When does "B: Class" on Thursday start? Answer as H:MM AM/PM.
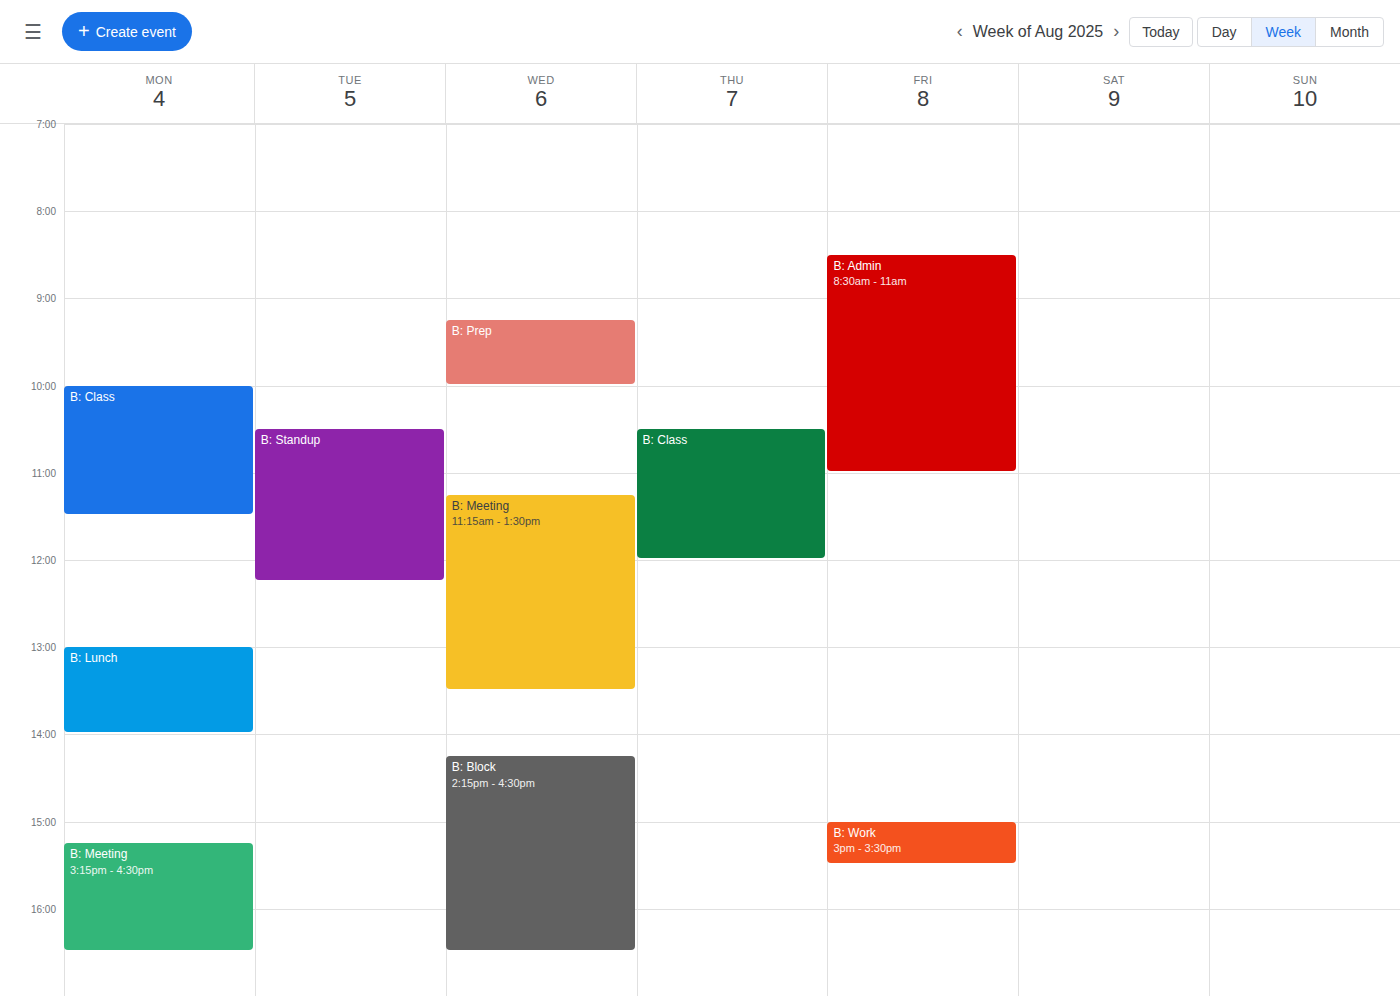
10:30 AM